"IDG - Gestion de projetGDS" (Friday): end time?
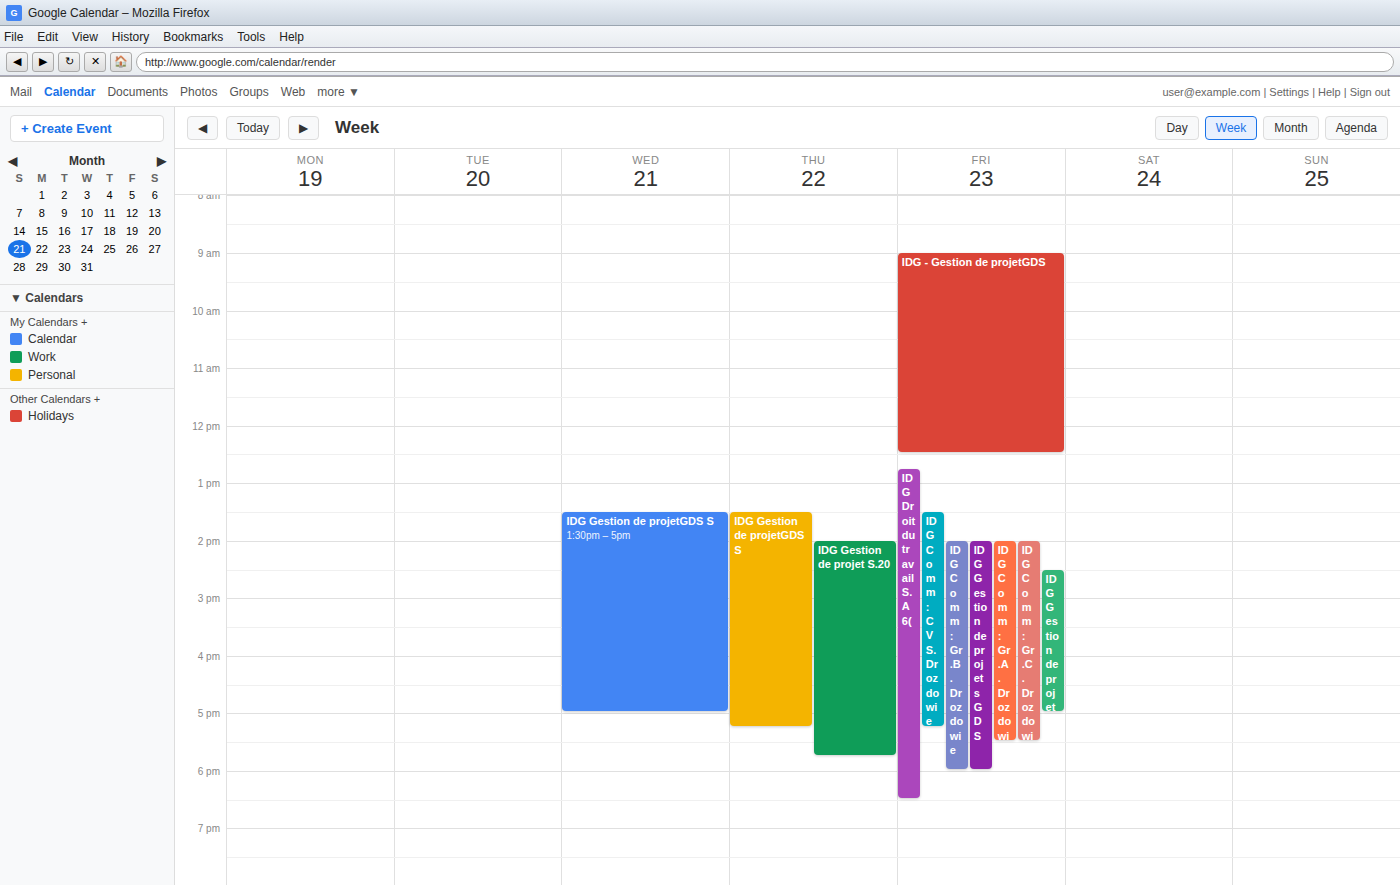
12:30 PM